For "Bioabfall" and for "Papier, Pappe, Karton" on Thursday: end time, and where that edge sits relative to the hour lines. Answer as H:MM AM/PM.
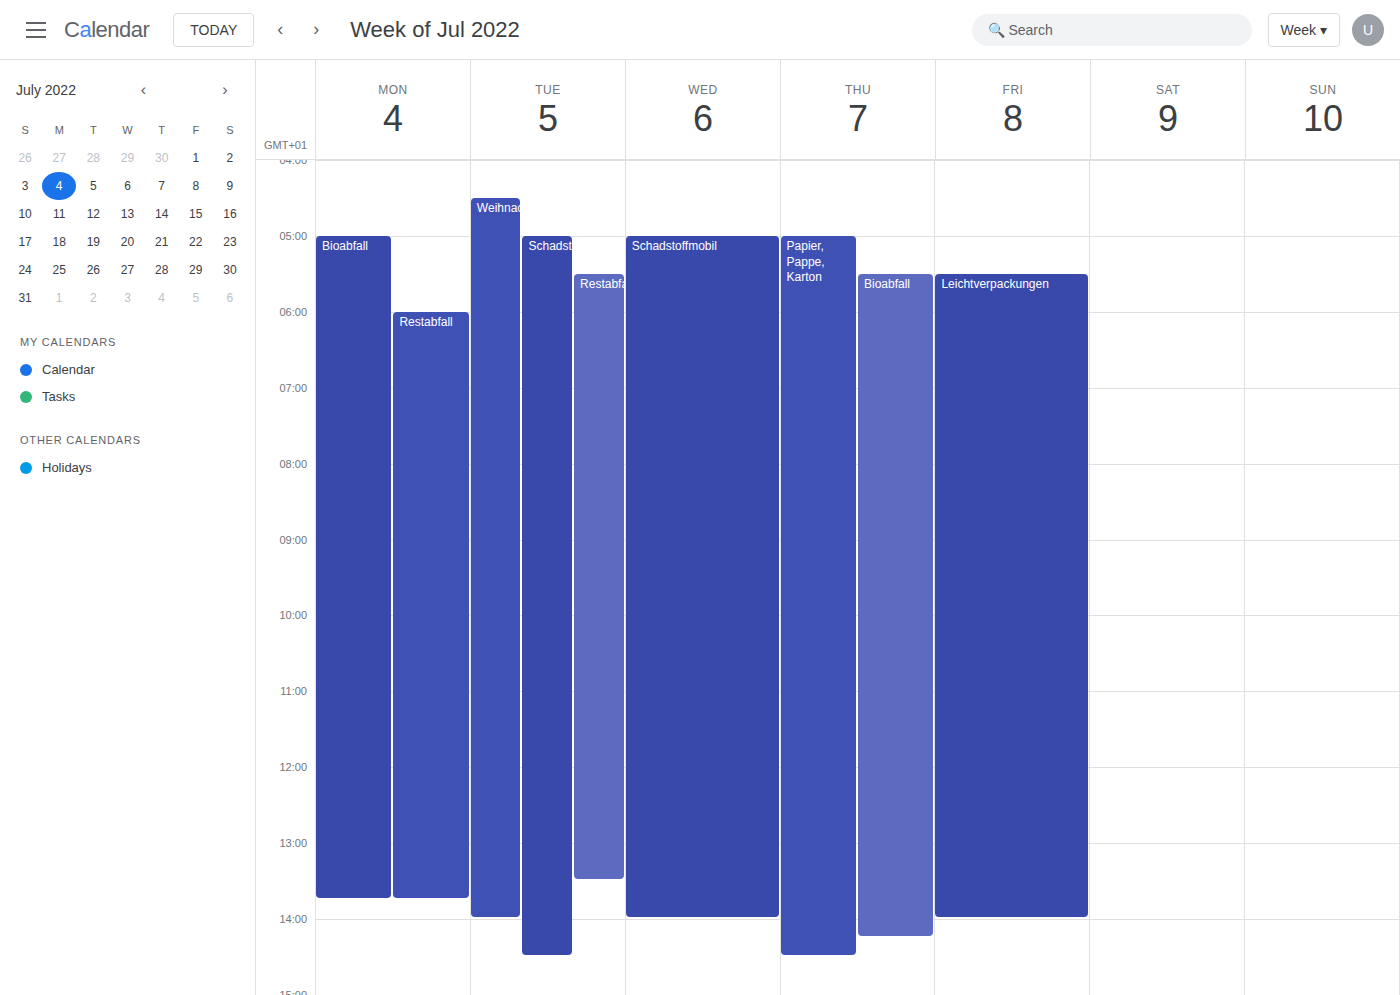
"Bioabfall": 2:15 PM, neither: a quarter of the way from the 2 PM line to the 3 PM line. "Papier, Pappe, Karton": 2:30 PM, halfway between the 2 PM and 3 PM lines.